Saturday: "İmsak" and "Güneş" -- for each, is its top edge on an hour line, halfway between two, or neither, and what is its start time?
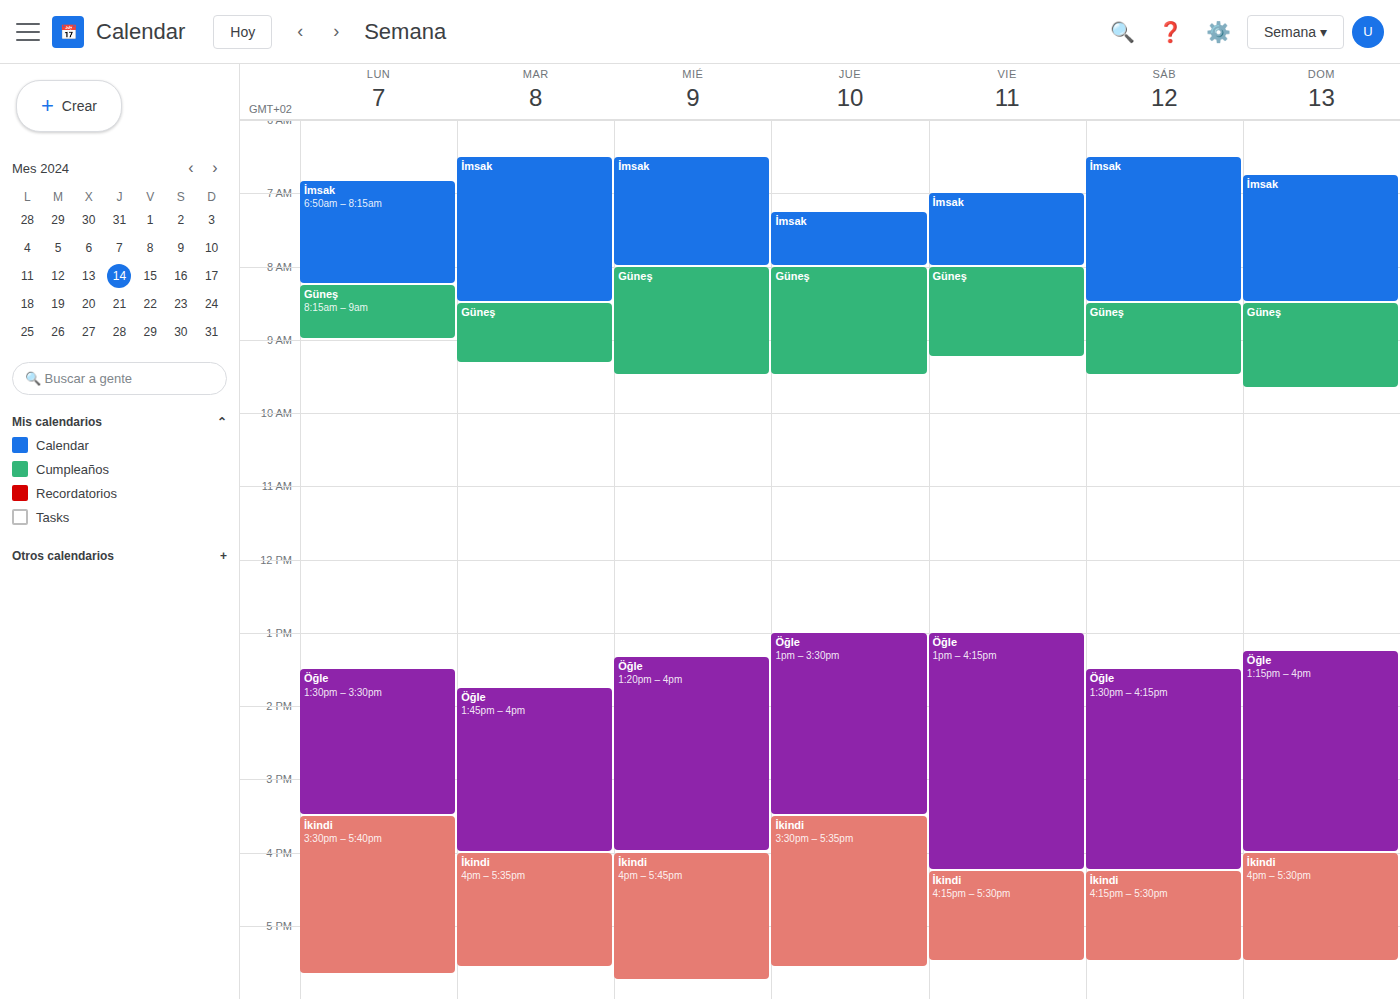
"İmsak": 6:30 AM, halfway between the 6 AM and 7 AM lines. "Güneş": 8:30 AM, halfway between the 8 AM and 9 AM lines.